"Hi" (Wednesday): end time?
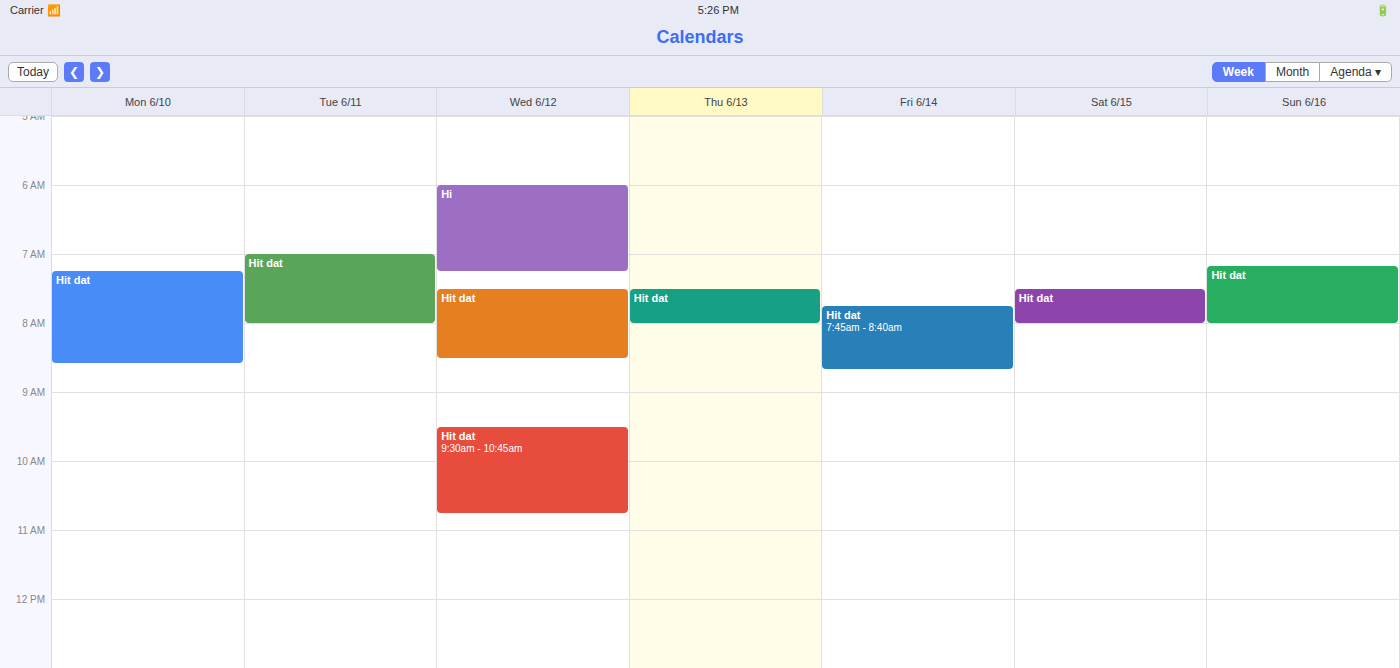
7:15 AM